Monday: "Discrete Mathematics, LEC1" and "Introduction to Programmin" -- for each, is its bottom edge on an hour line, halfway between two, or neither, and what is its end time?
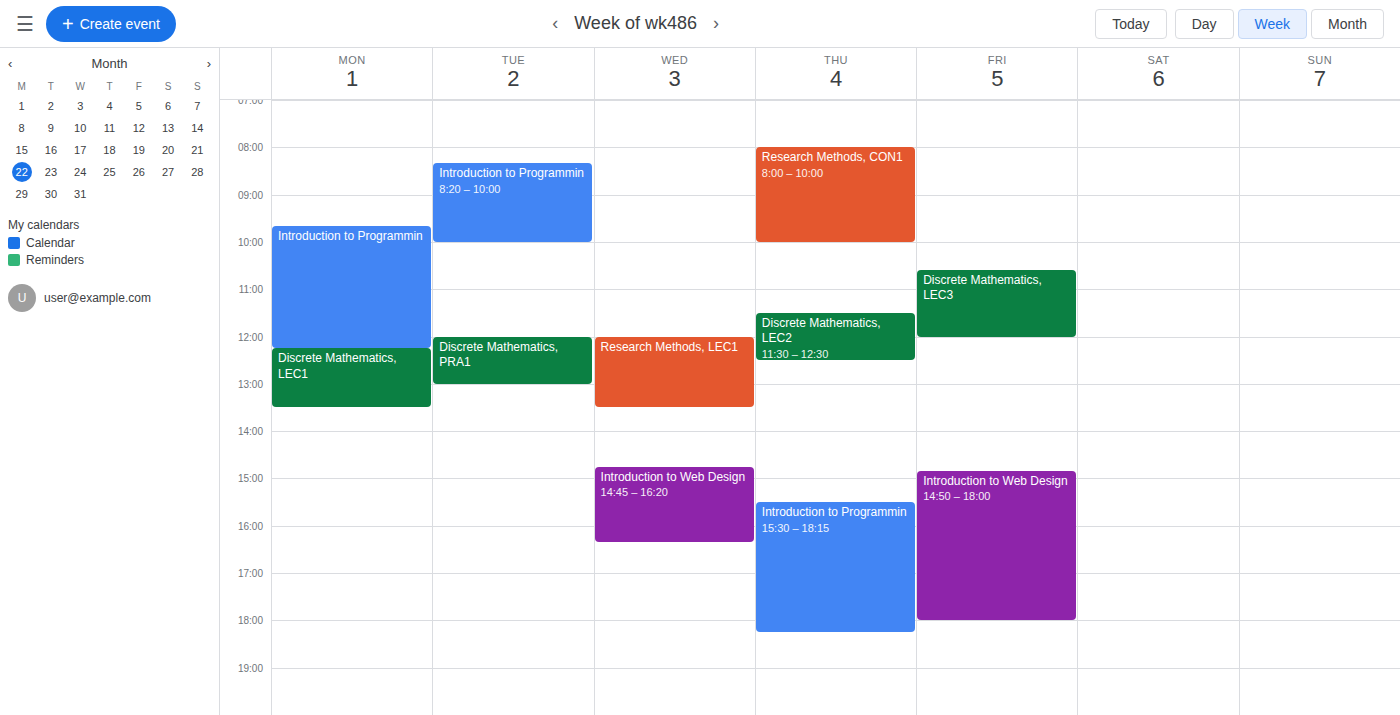
"Discrete Mathematics, LEC1": 1:30 PM, halfway between the 1 PM and 2 PM lines. "Introduction to Programmin": 12:15 PM, neither: a quarter of the way from the 12 PM line to the 1 PM line.